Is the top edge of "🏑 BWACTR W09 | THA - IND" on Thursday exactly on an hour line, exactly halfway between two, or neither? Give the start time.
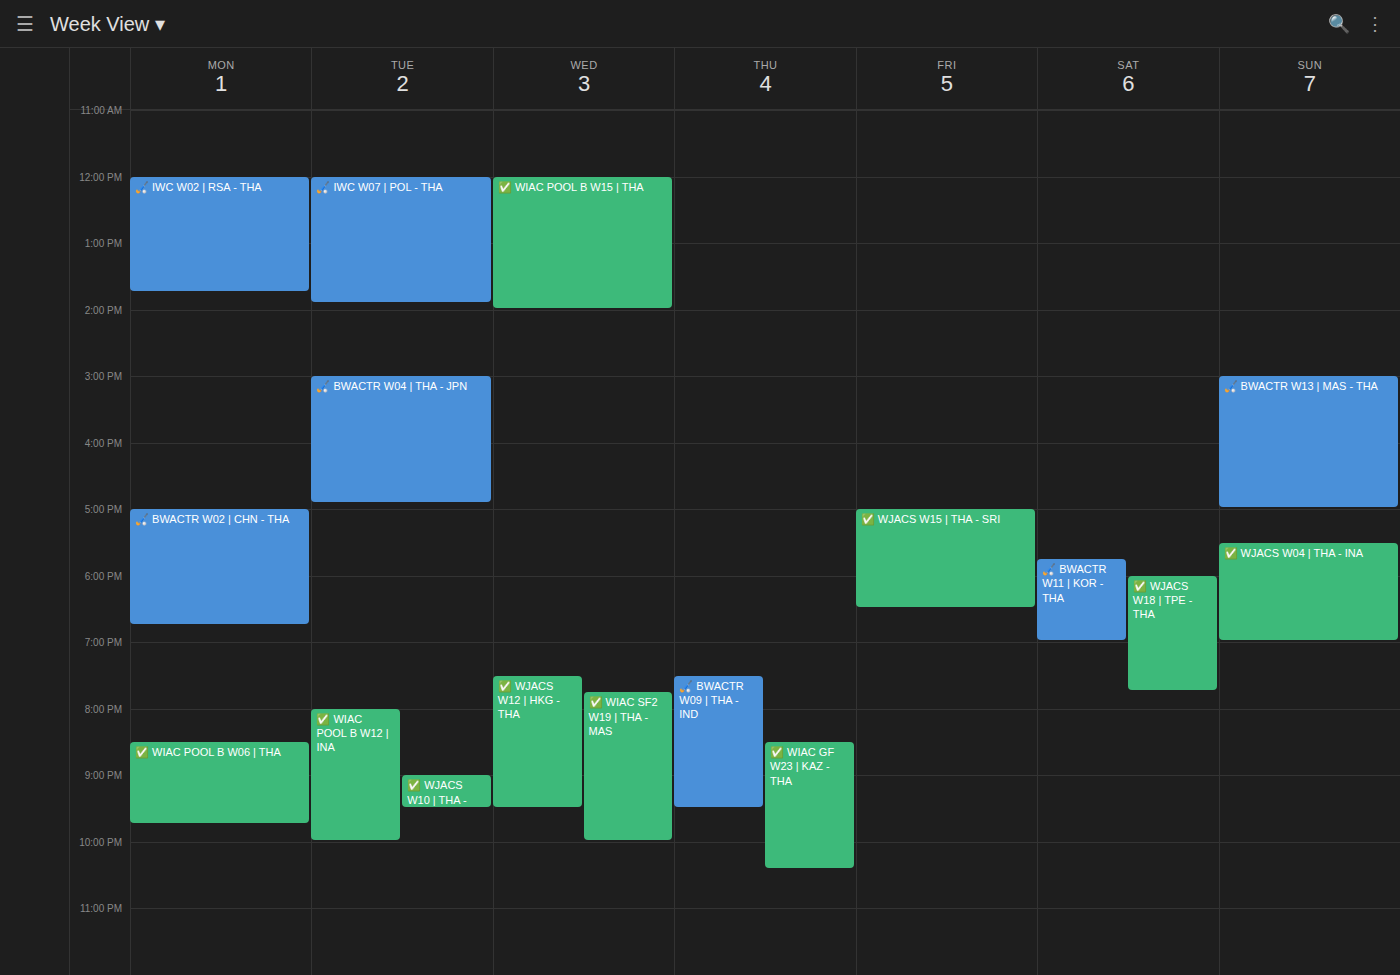
7:30 PM -- halfway between the 7 PM and 8 PM lines.